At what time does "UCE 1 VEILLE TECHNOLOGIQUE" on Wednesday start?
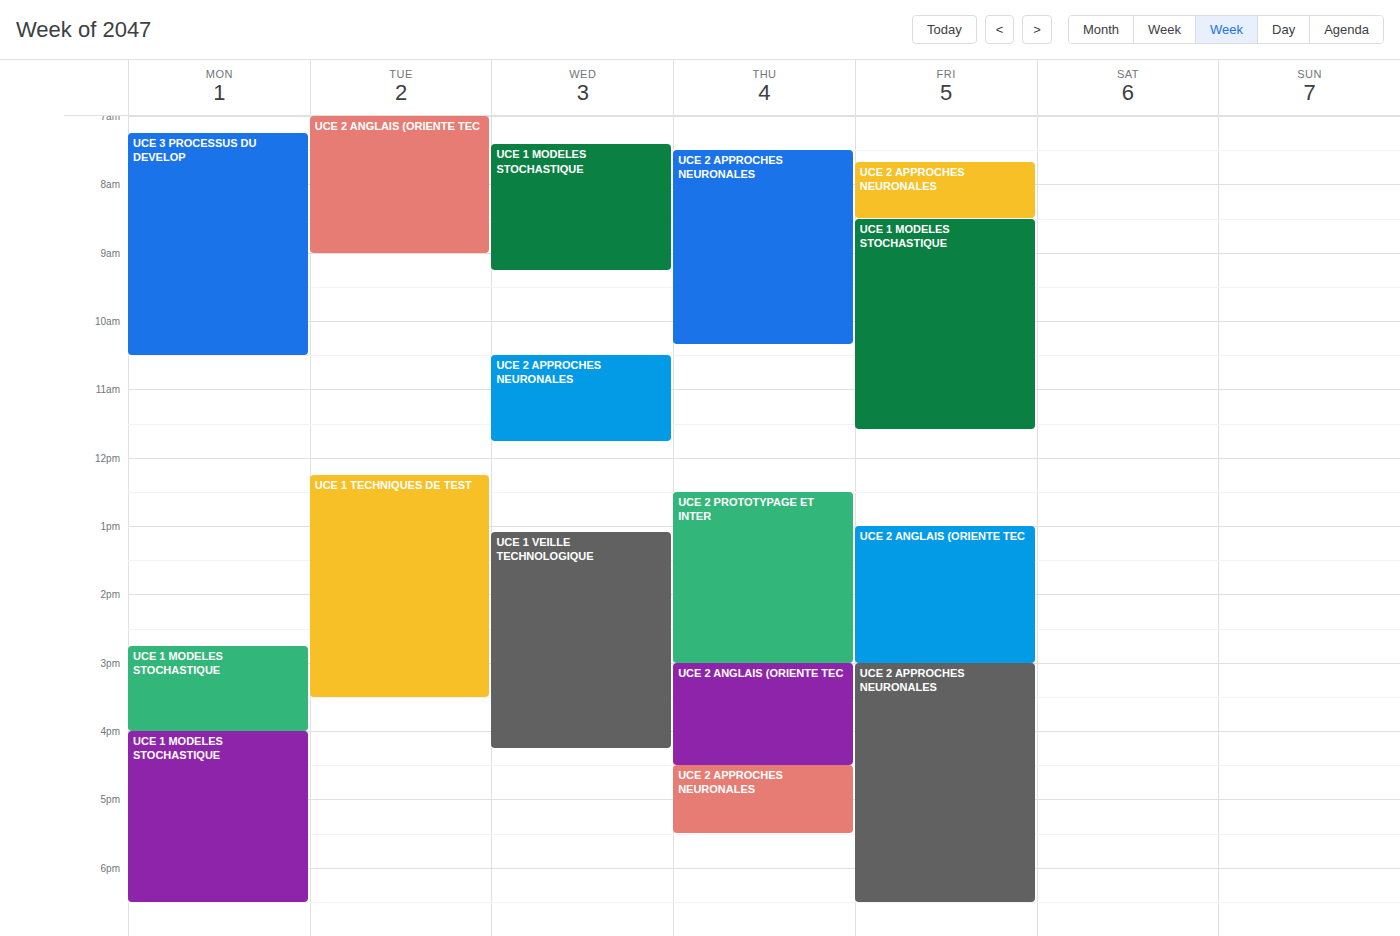
1:05 PM